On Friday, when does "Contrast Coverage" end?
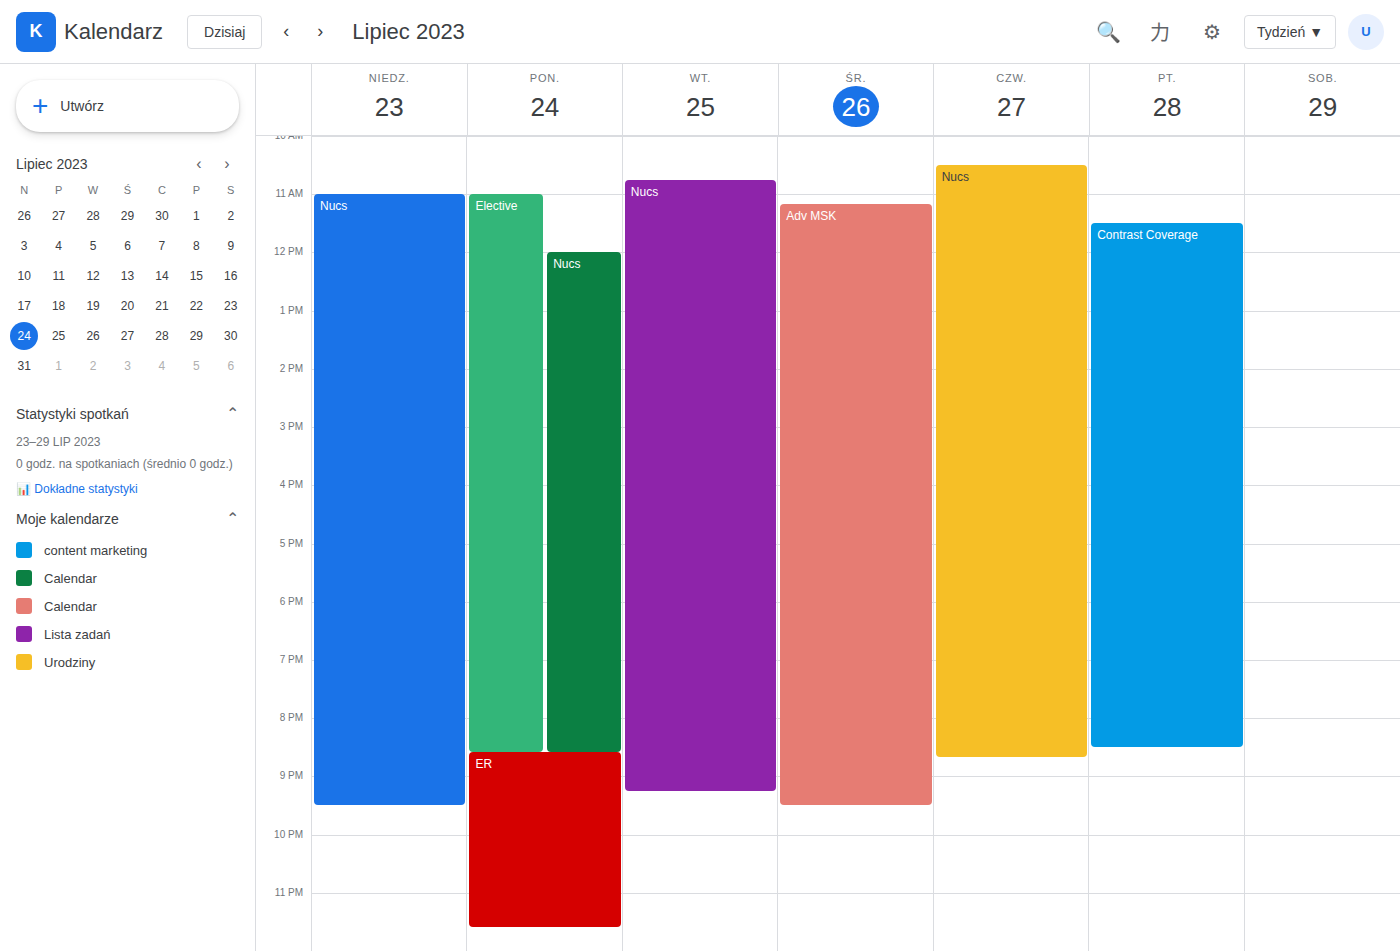
20:30